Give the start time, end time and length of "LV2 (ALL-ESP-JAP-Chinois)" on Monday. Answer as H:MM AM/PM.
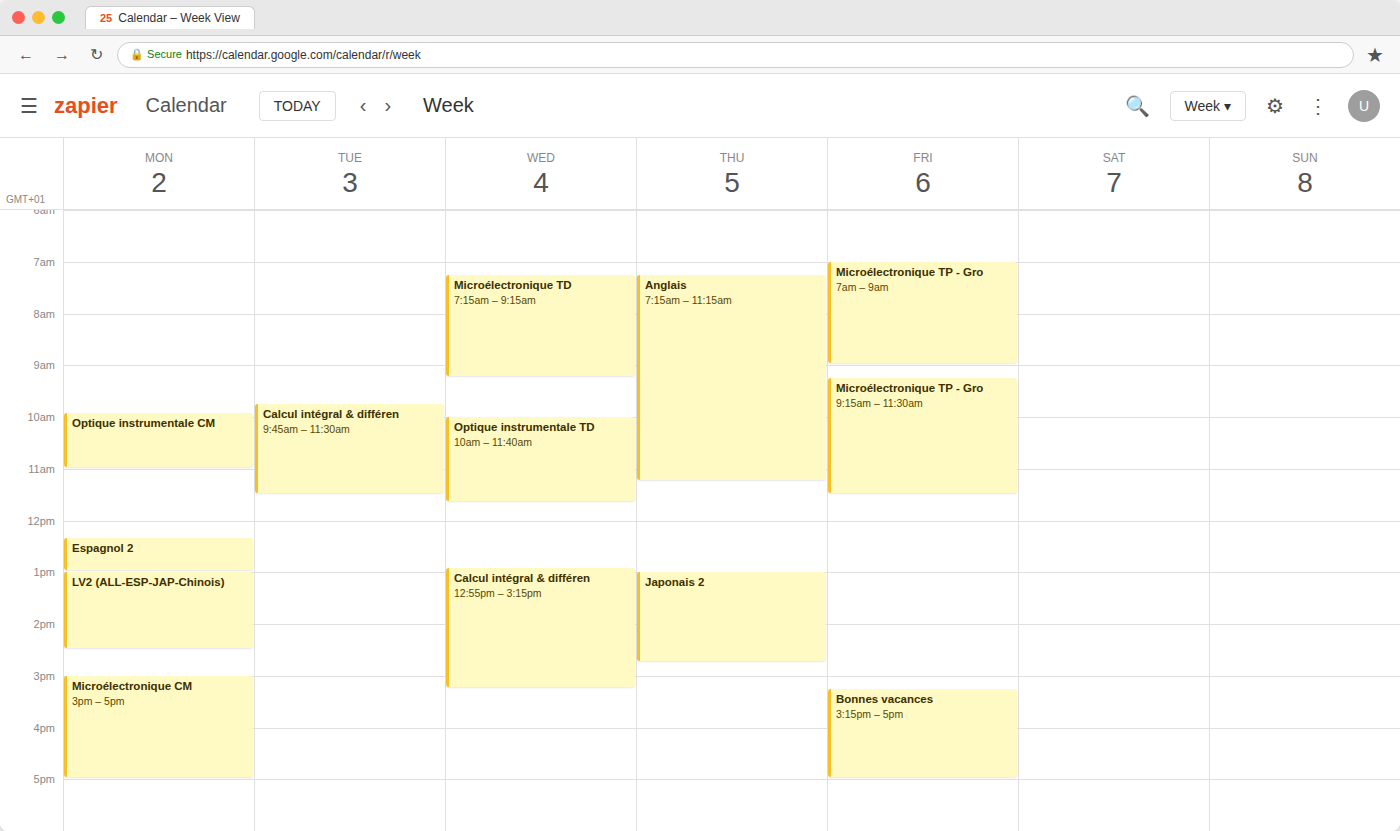
1:00 PM to 2:30 PM, 1 hour 30 minutes